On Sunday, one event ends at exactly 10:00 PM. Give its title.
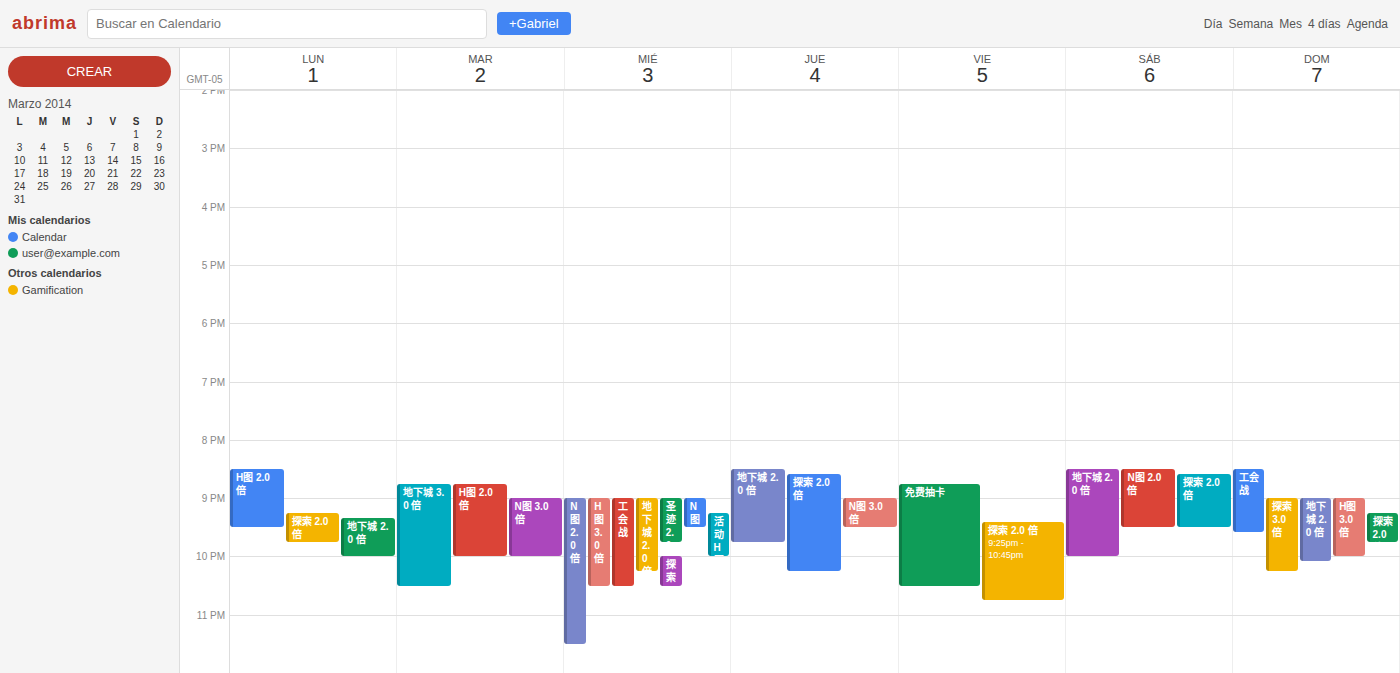
"H图 3.0 倍"